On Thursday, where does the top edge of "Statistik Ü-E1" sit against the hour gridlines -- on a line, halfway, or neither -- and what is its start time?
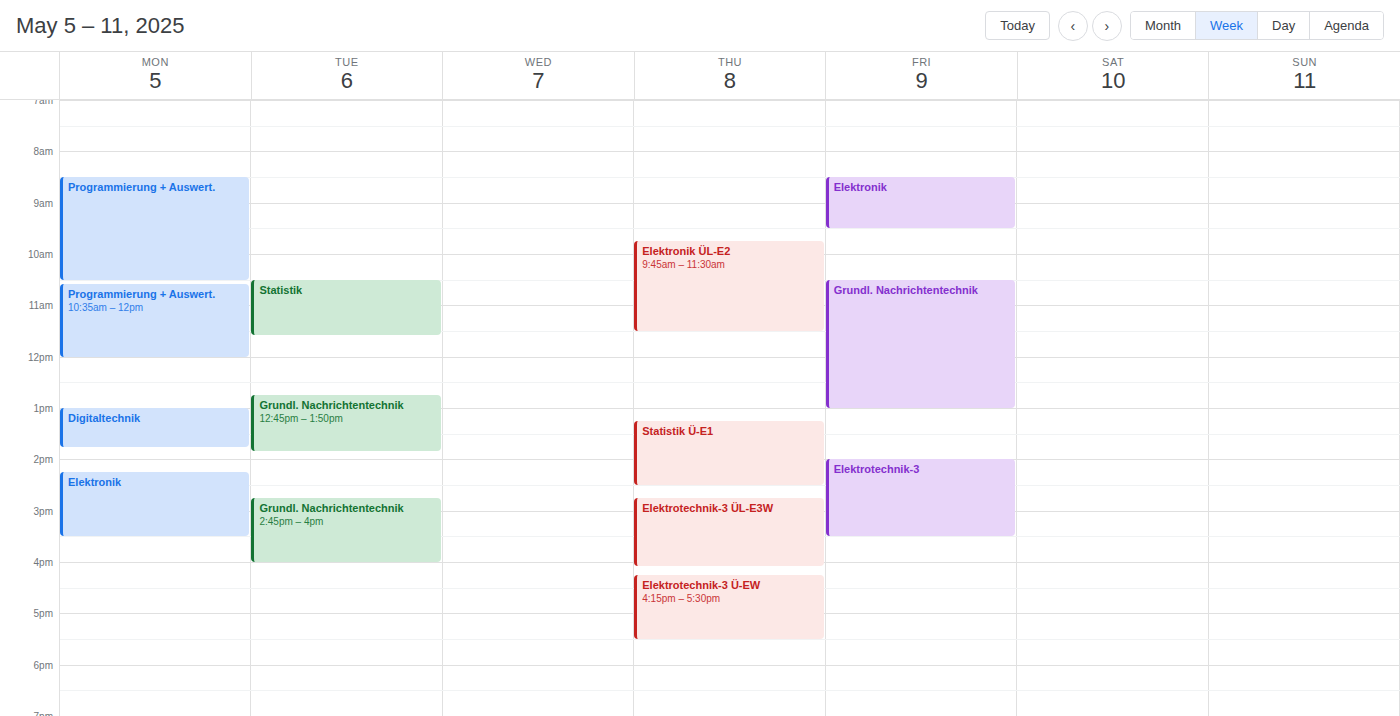
1:15 PM -- neither: a quarter of the way from the 1 PM line to the 2 PM line.